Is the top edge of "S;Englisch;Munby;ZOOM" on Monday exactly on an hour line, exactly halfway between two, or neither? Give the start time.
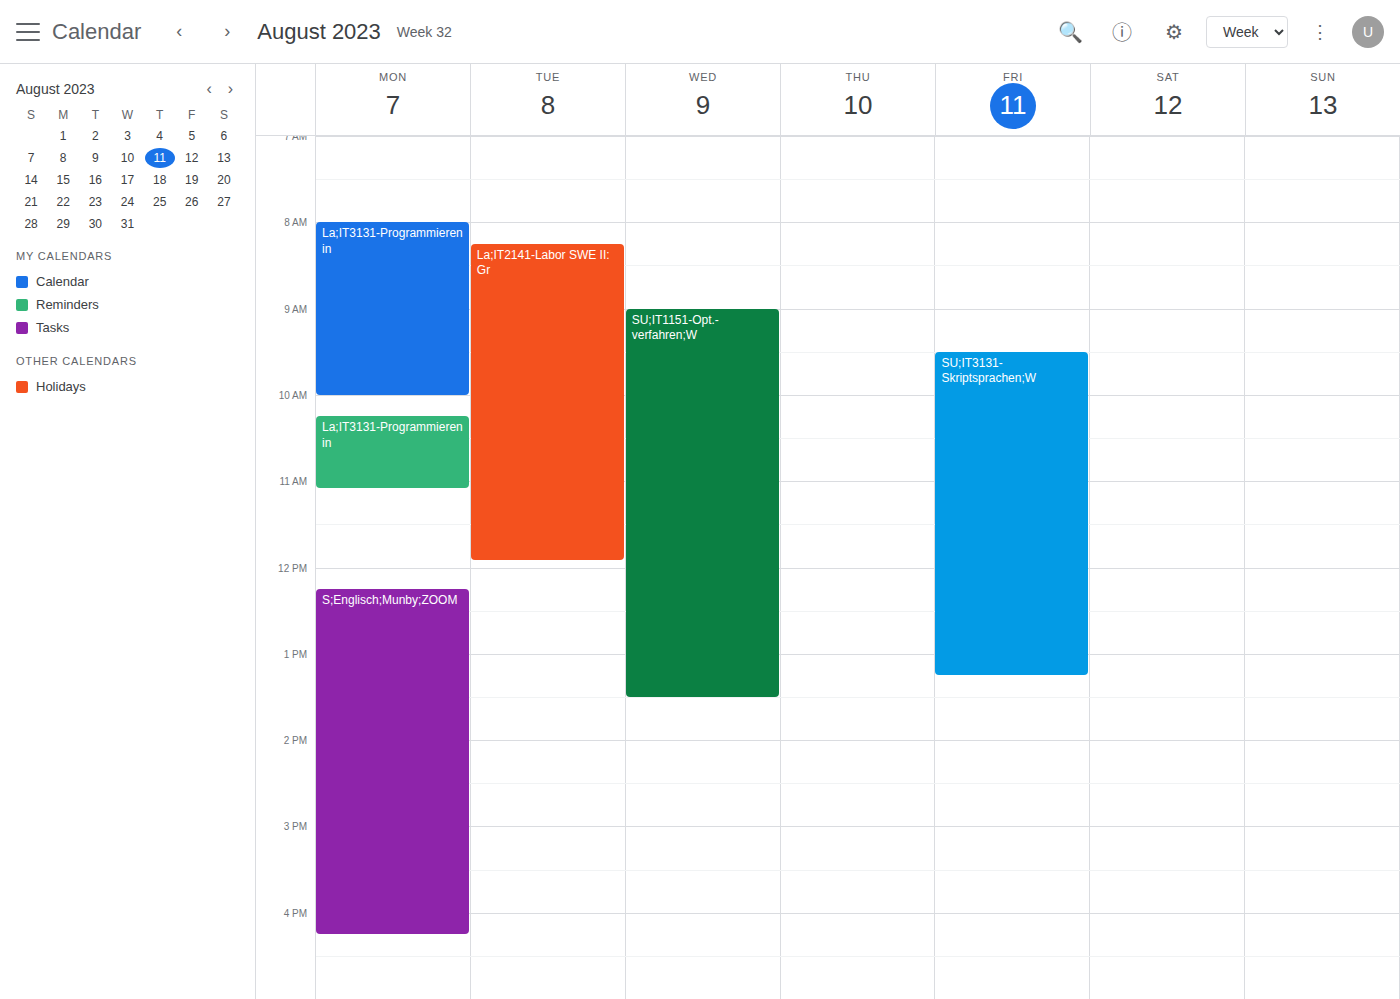
12:15 PM -- neither: a quarter of the way from the 12 PM line to the 1 PM line.